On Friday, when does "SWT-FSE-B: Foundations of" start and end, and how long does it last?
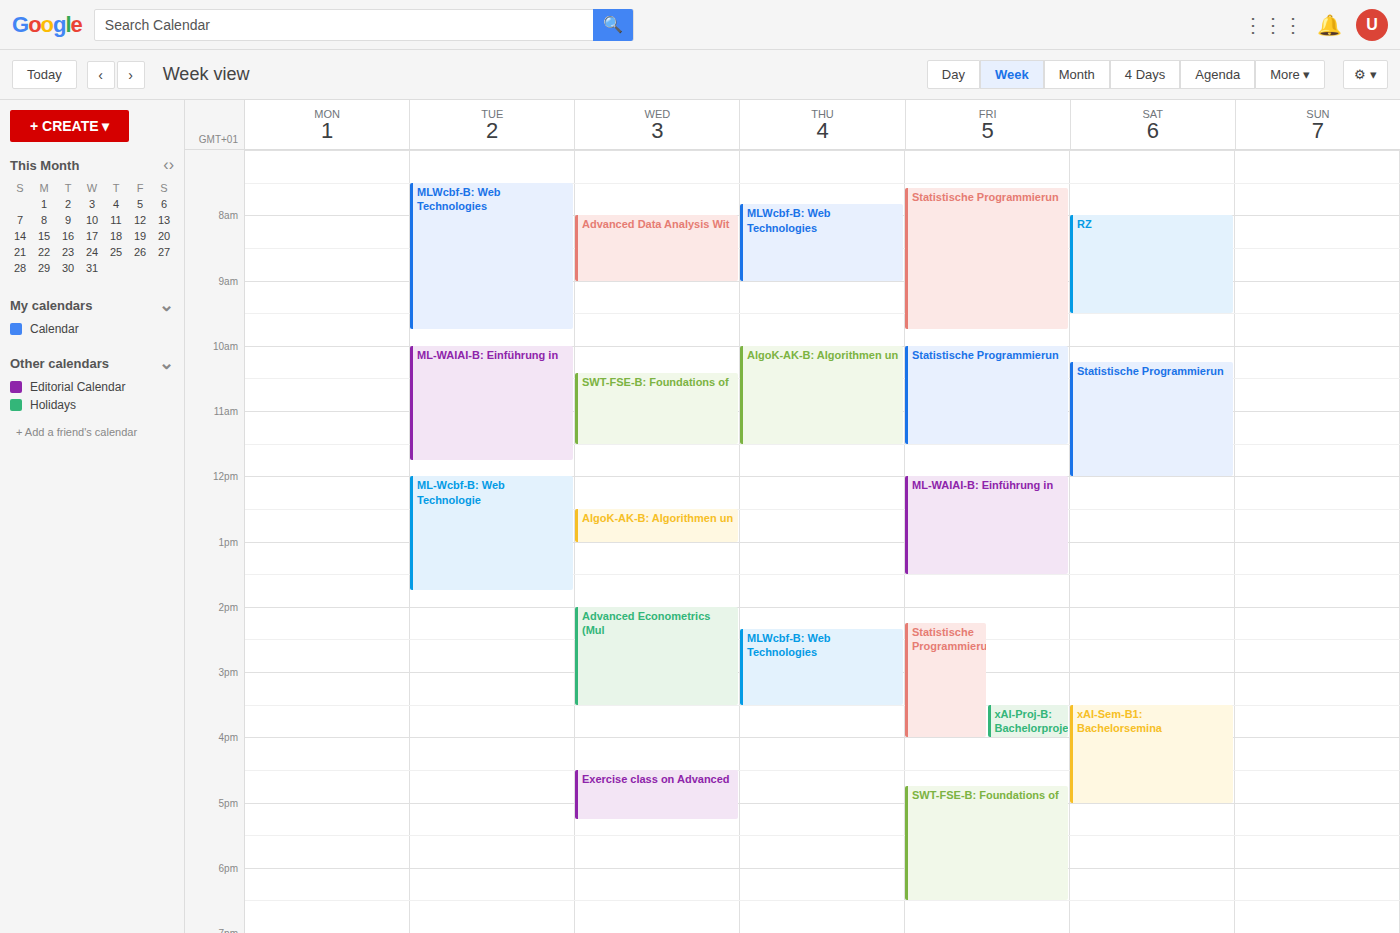
4:45 PM to 6:30 PM, 1 hour 45 minutes